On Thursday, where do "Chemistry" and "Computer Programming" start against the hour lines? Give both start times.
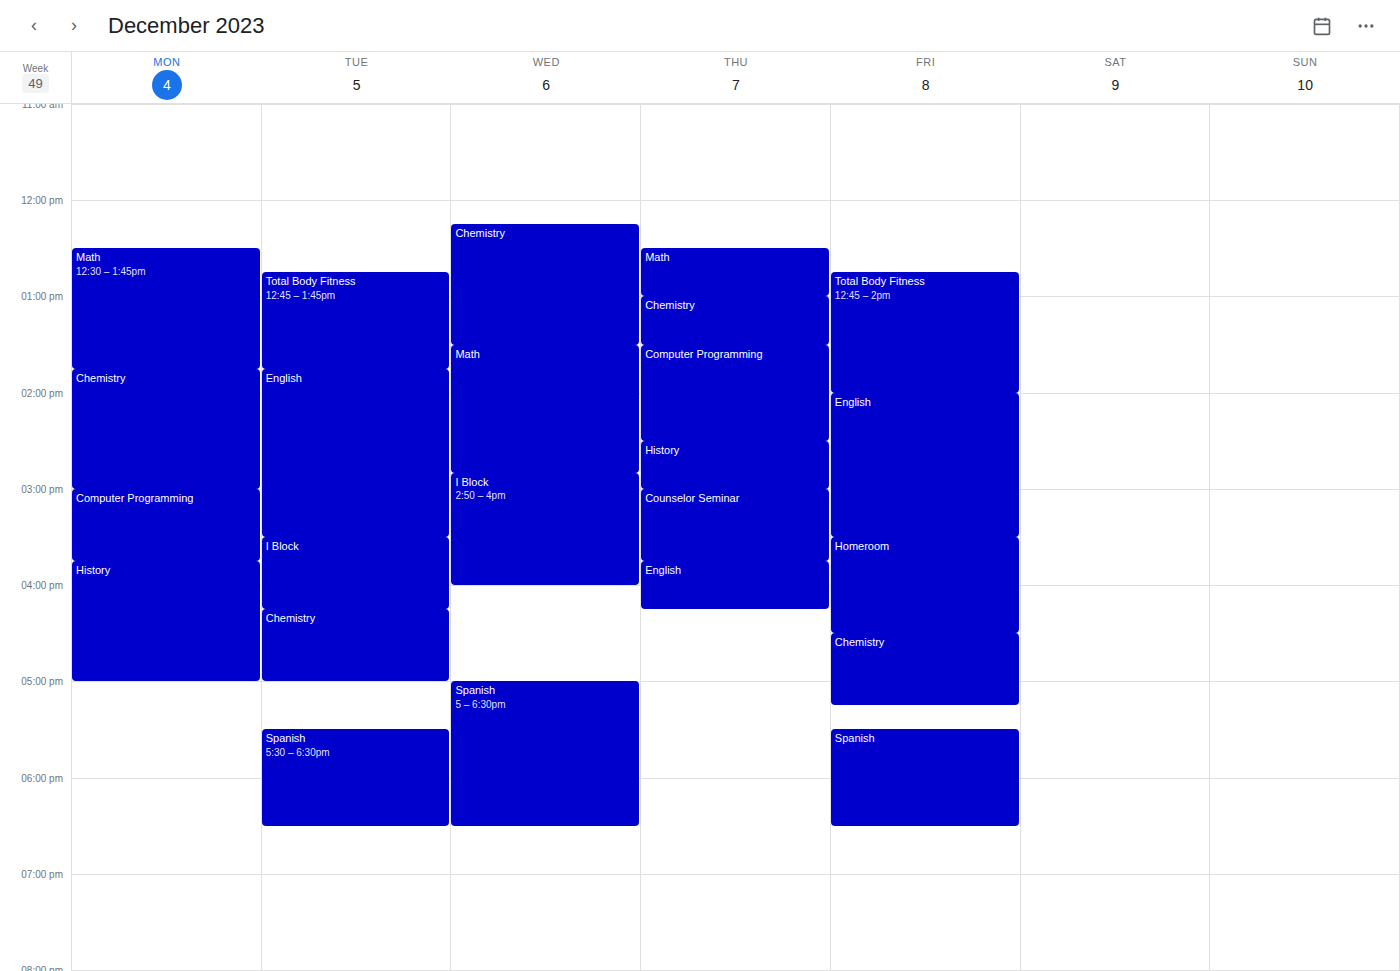
"Chemistry": 1:00 PM, exactly on the 1 PM line. "Computer Programming": 1:30 PM, halfway between the 1 PM and 2 PM lines.